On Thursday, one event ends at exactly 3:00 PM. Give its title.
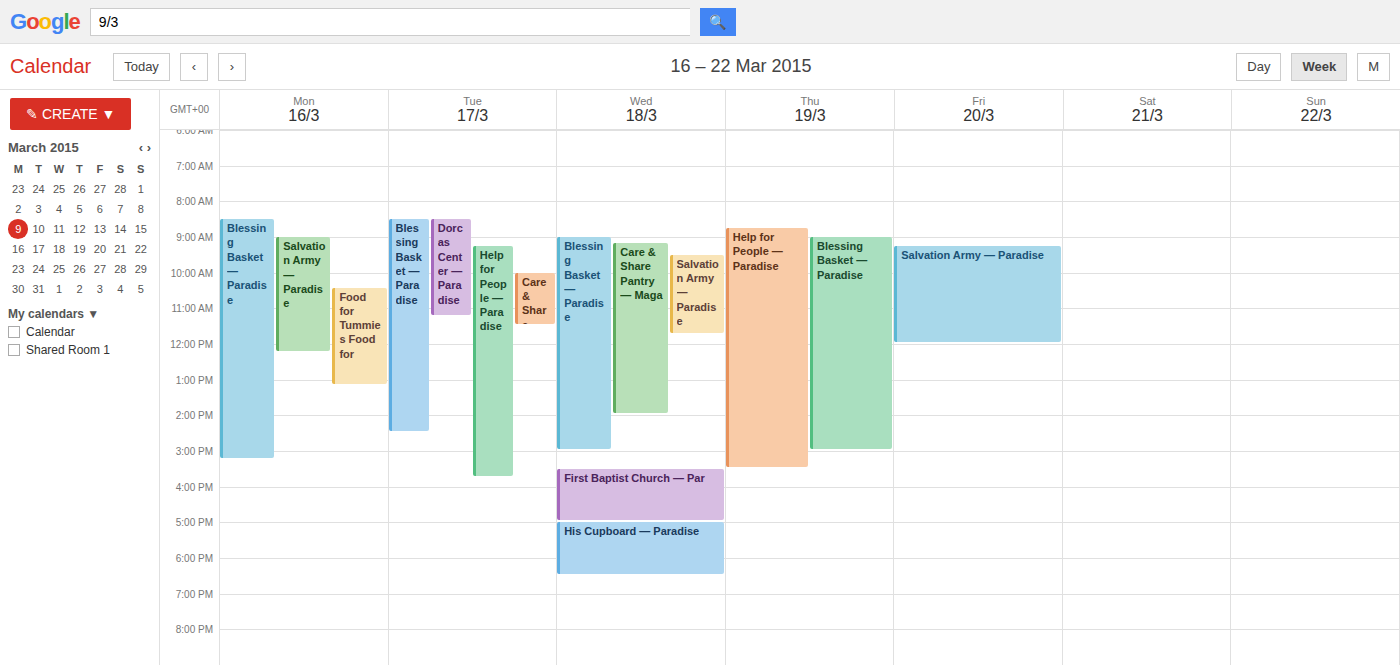
"Blessing Basket — Paradise"